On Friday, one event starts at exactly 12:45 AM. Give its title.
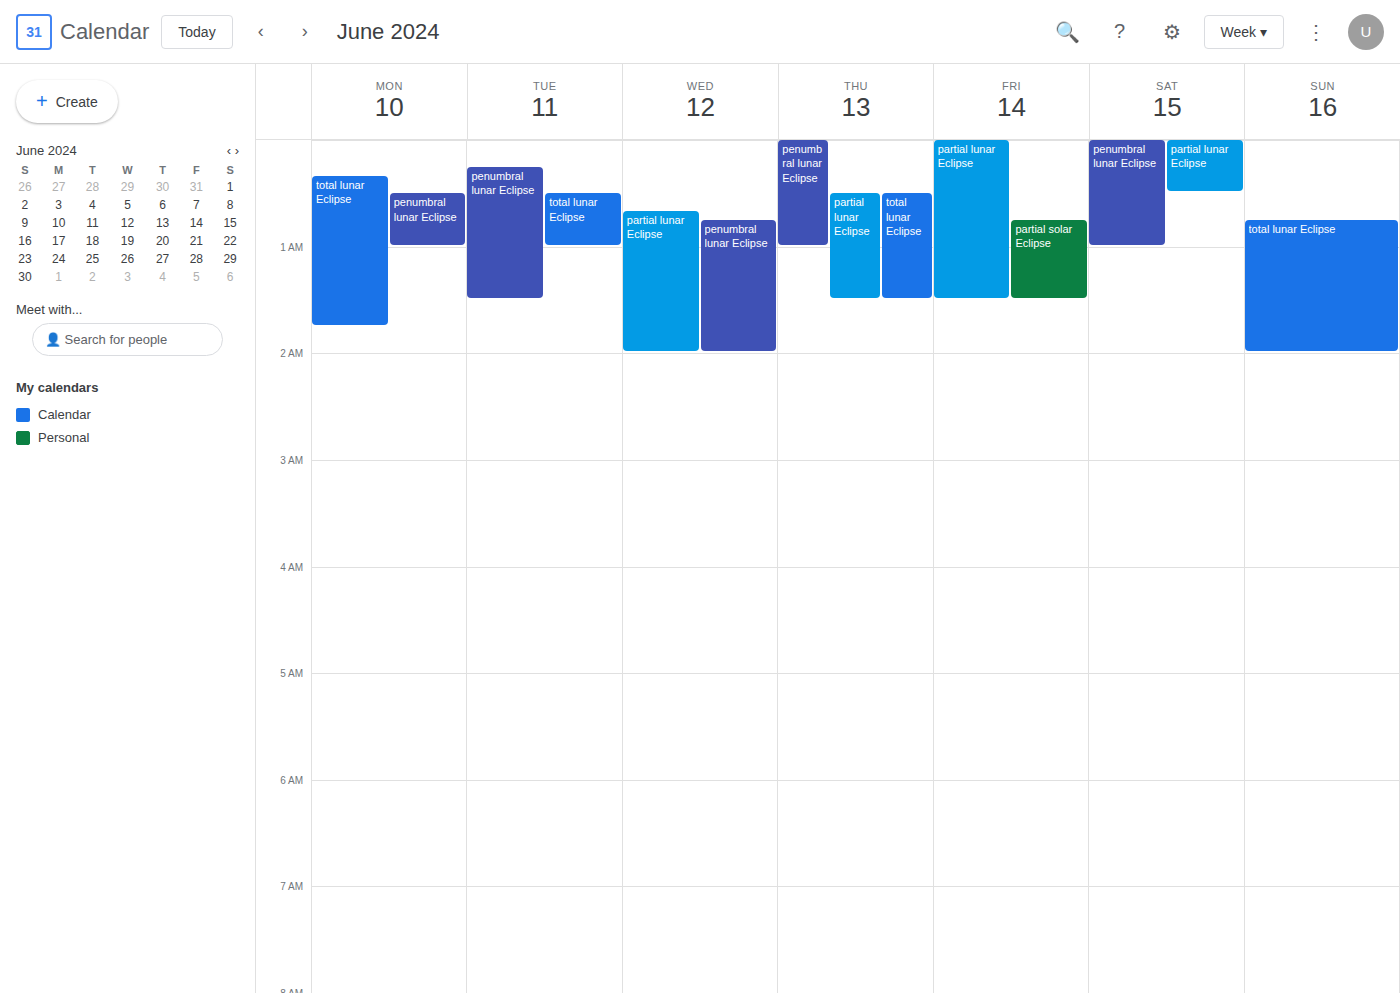
"partial solar Eclipse"